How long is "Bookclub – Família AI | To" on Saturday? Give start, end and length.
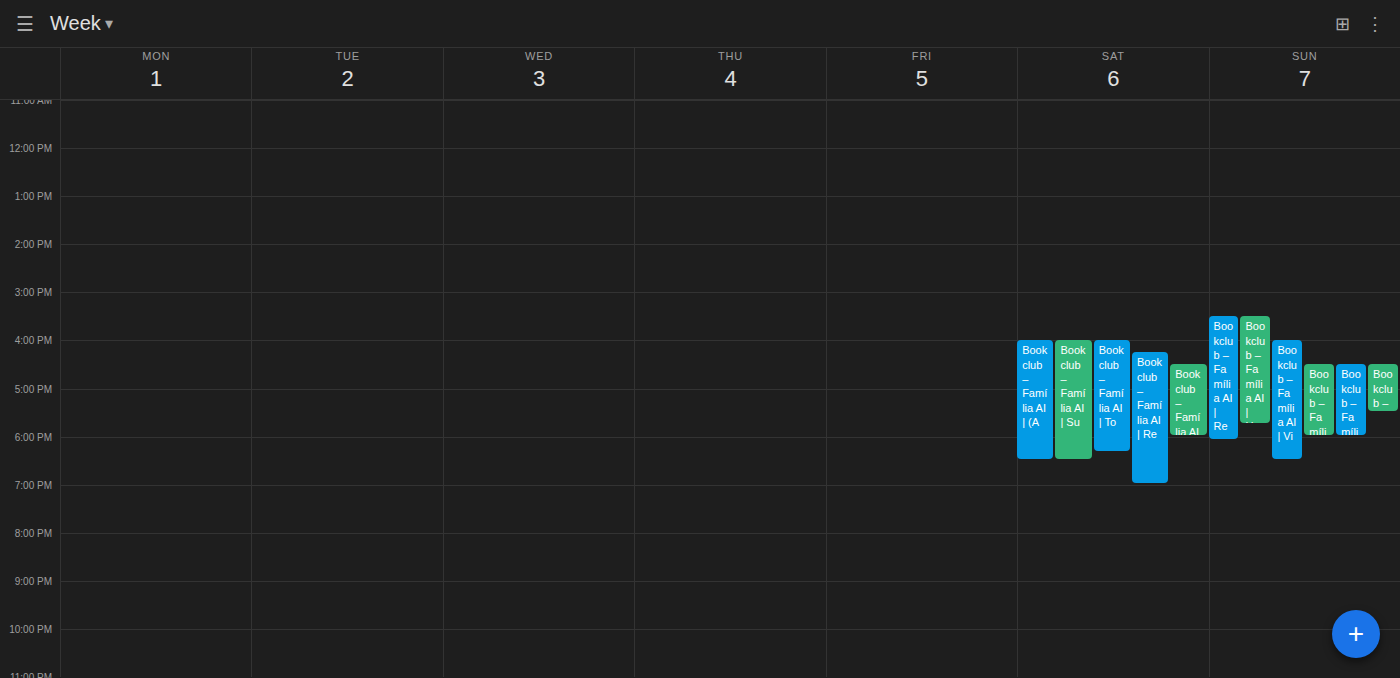
16:00 to 18:20, 2 hours 20 minutes